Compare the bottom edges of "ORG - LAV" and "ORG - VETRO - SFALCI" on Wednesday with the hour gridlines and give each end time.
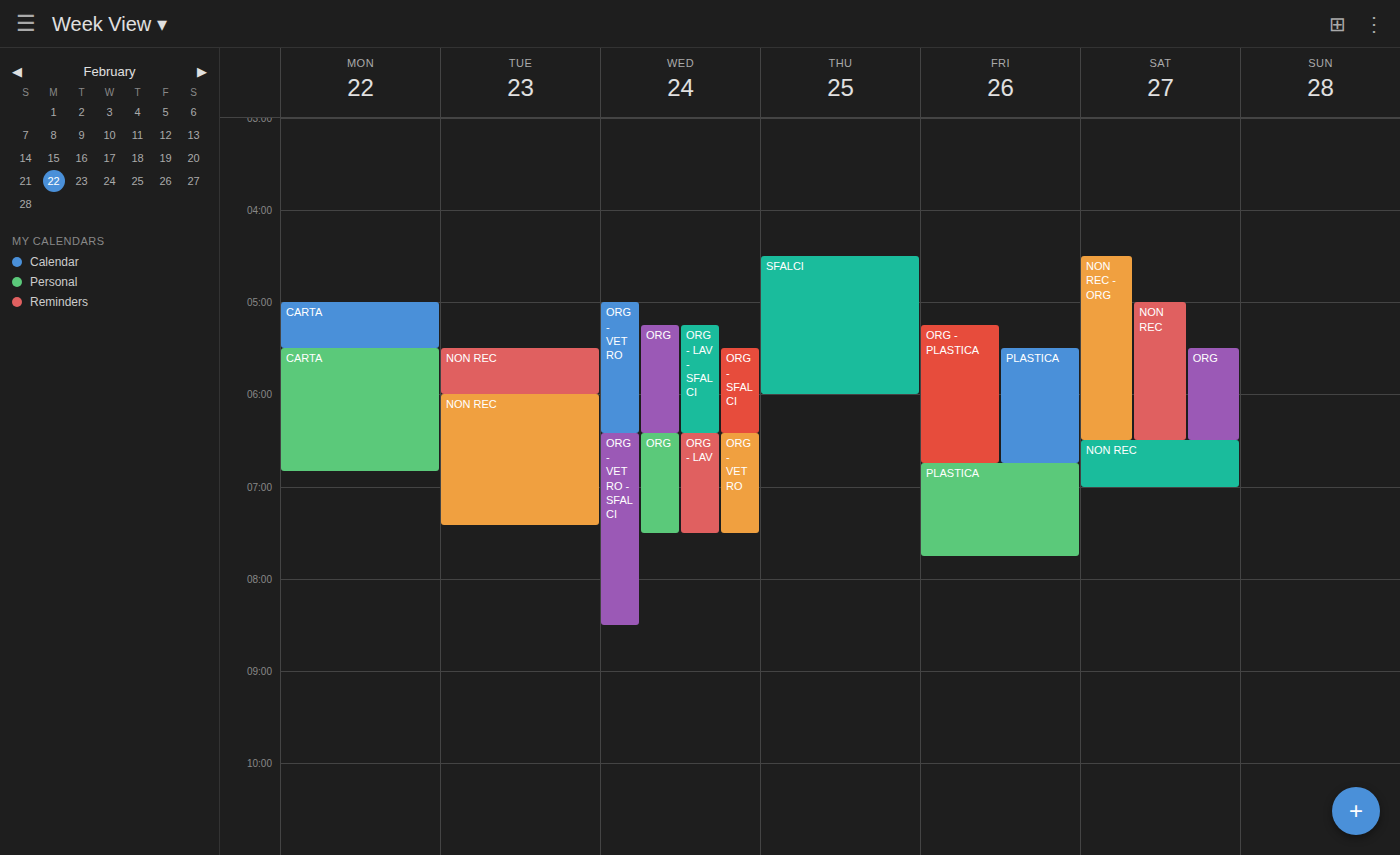
"ORG - LAV": 7:30 AM, halfway between the 7 AM and 8 AM lines. "ORG - VETRO - SFALCI": 8:30 AM, halfway between the 8 AM and 9 AM lines.